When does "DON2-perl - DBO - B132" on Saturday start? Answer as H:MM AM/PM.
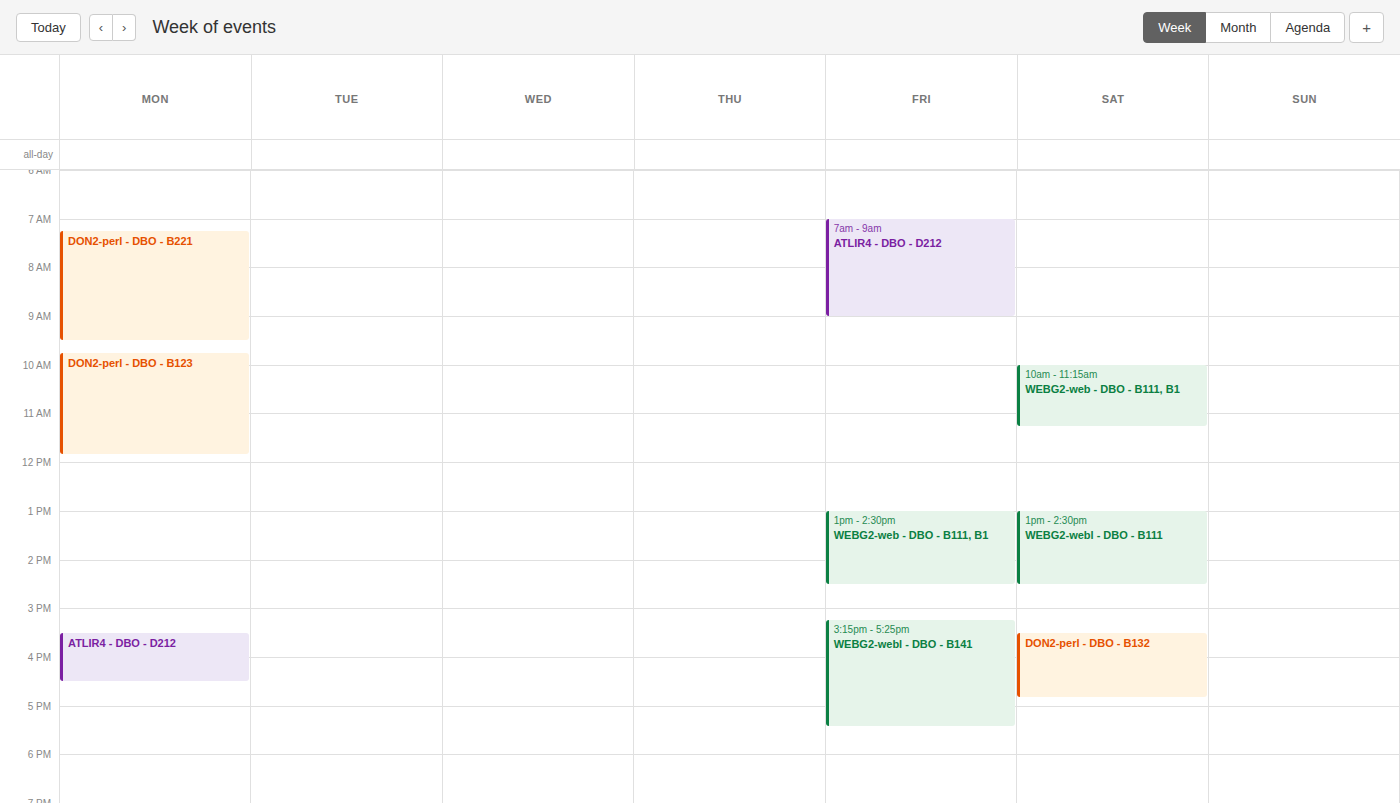
3:30 PM